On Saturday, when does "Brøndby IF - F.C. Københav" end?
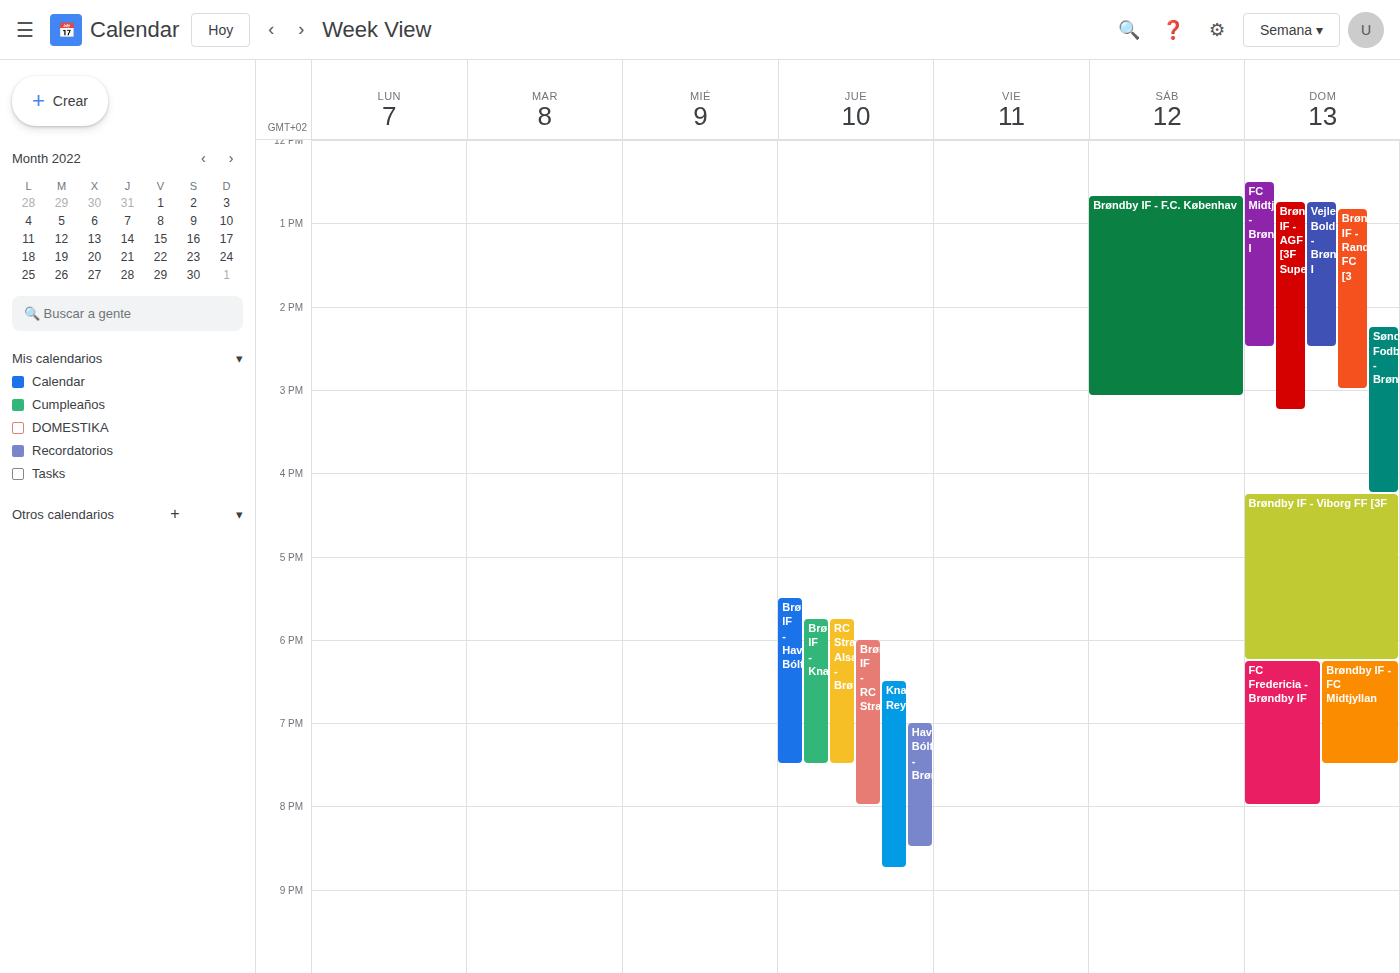
3:05 PM